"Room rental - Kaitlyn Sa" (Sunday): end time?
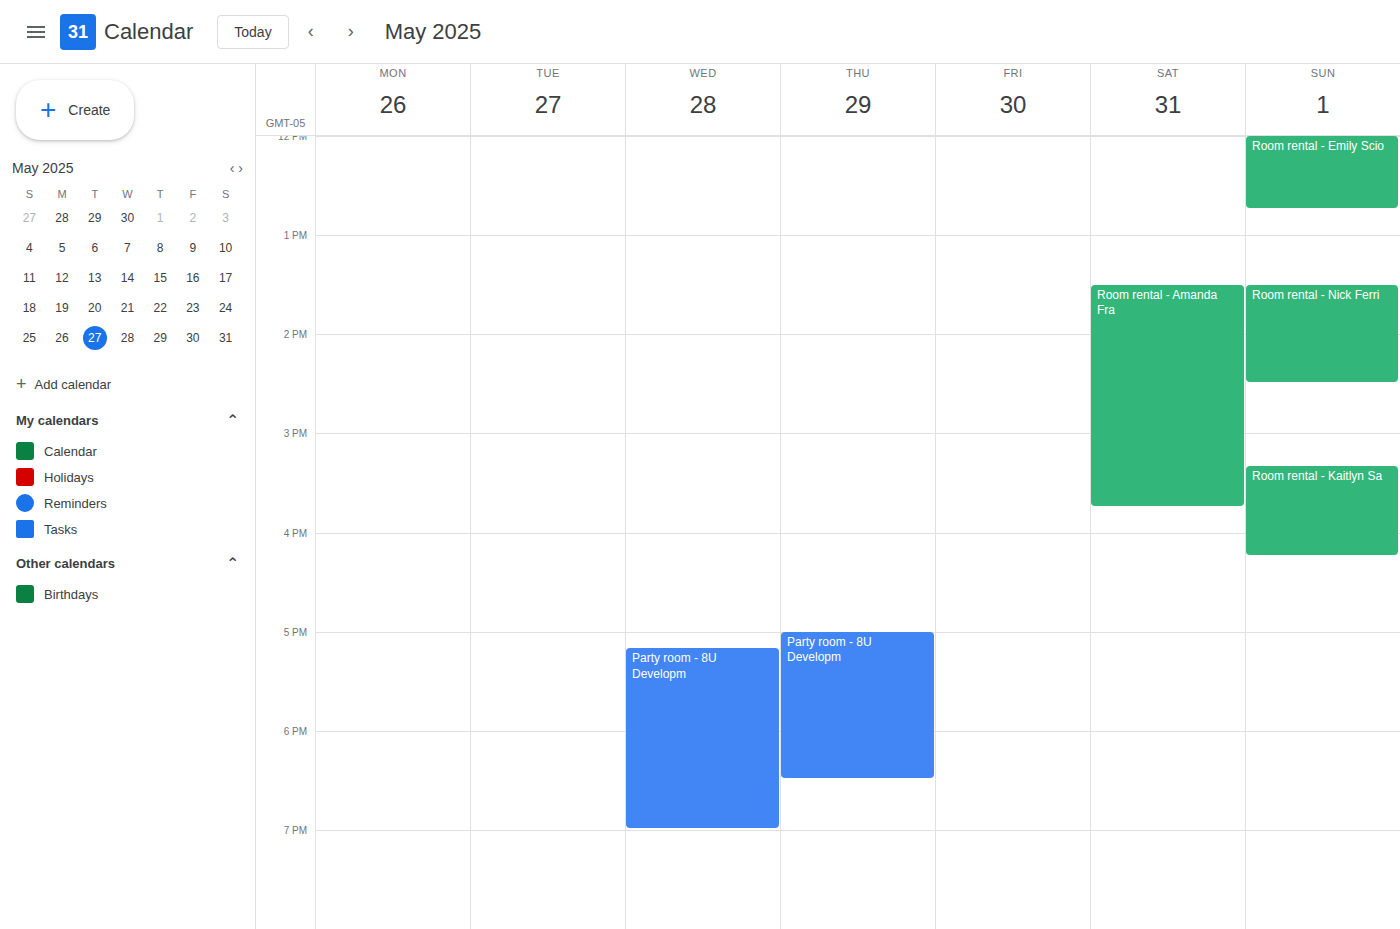
4:15 PM